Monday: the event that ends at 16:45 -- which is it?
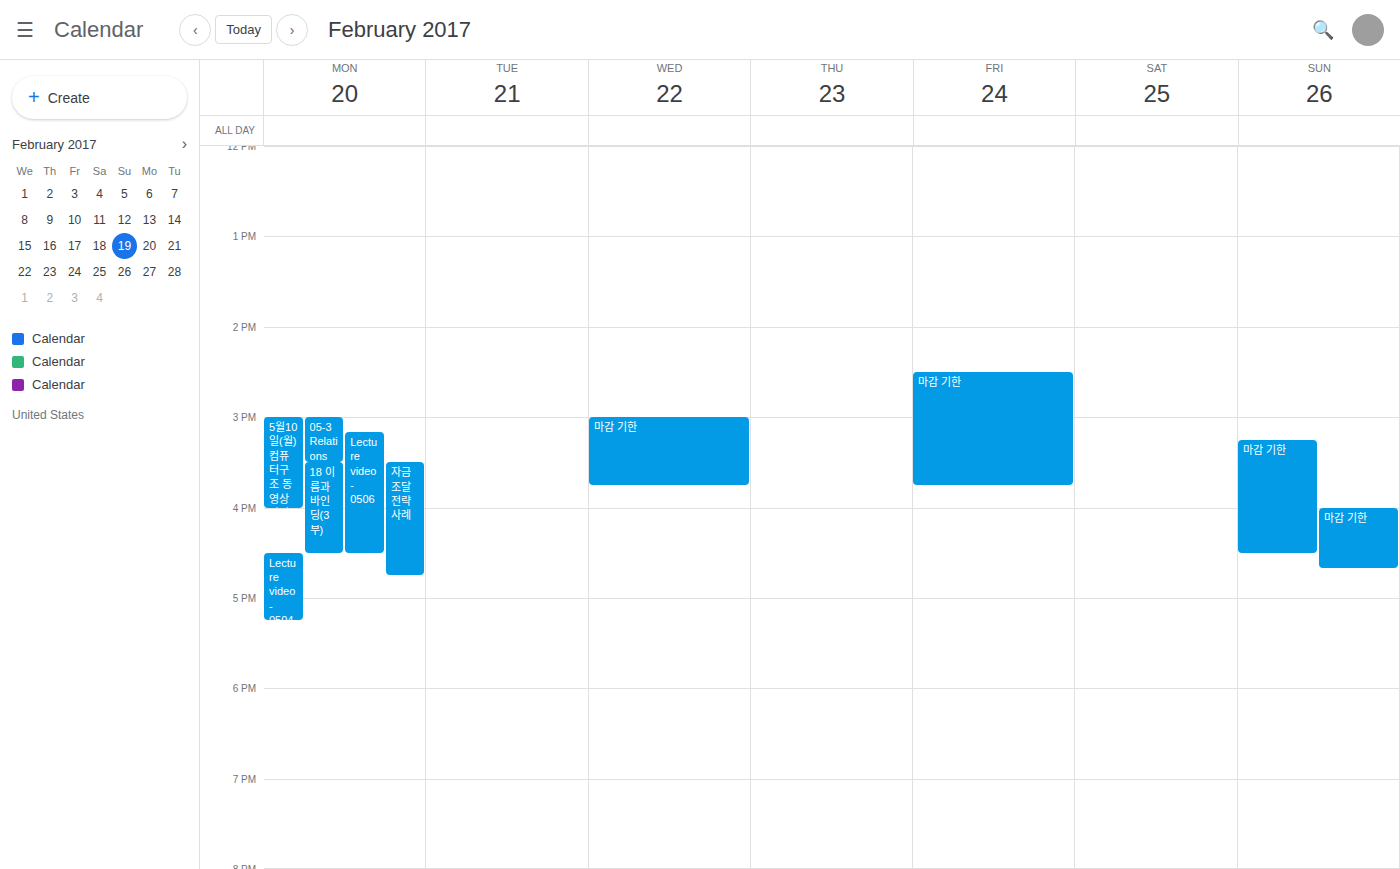
"자금조달전략 사례"